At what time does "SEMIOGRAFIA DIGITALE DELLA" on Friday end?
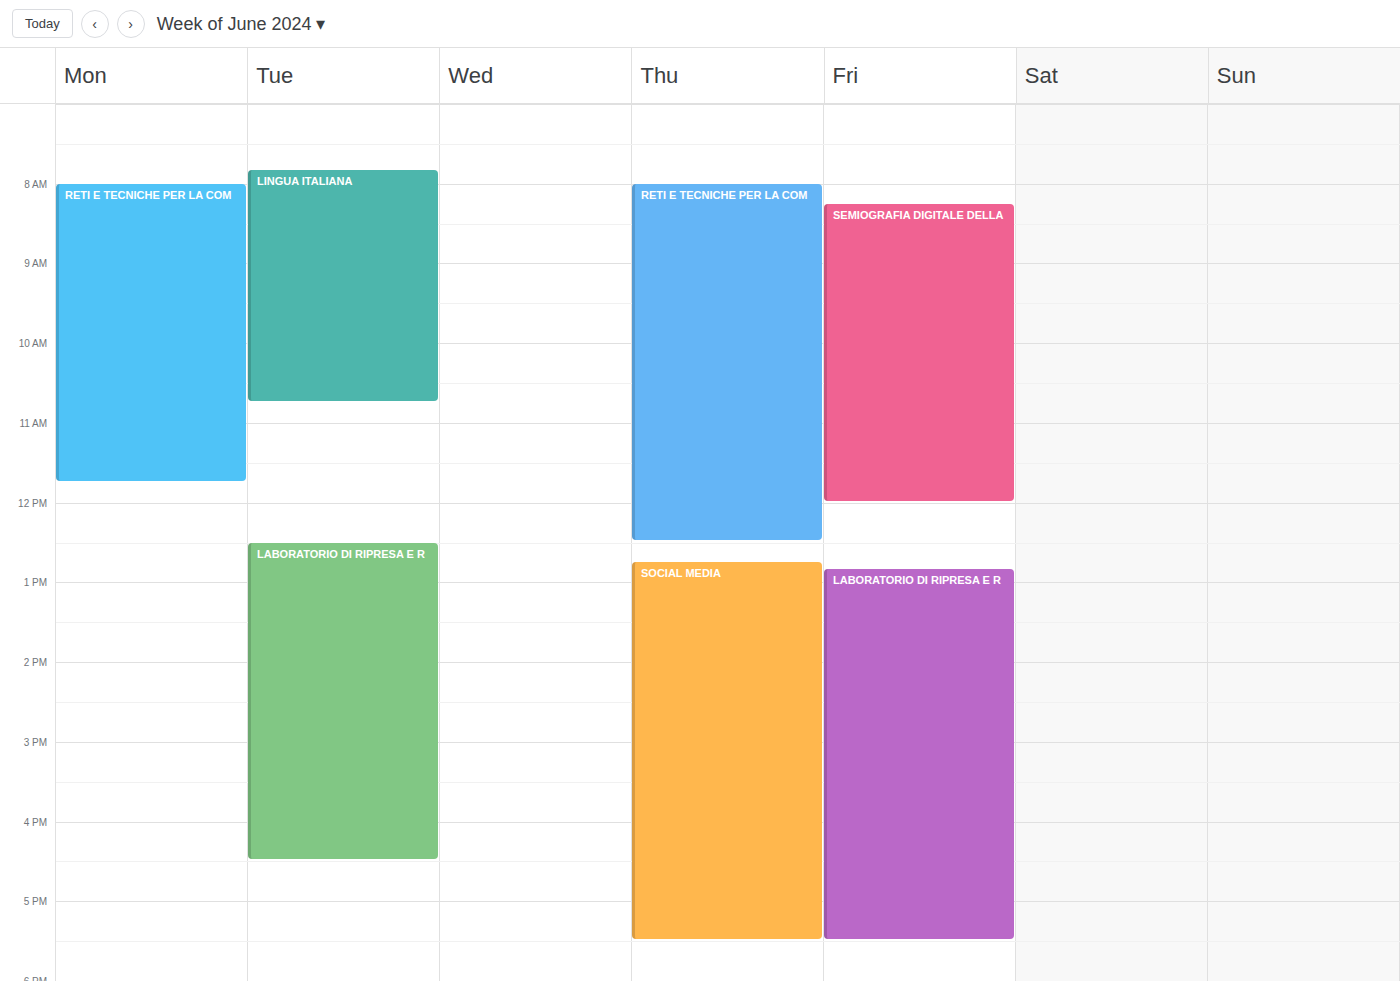
12:00